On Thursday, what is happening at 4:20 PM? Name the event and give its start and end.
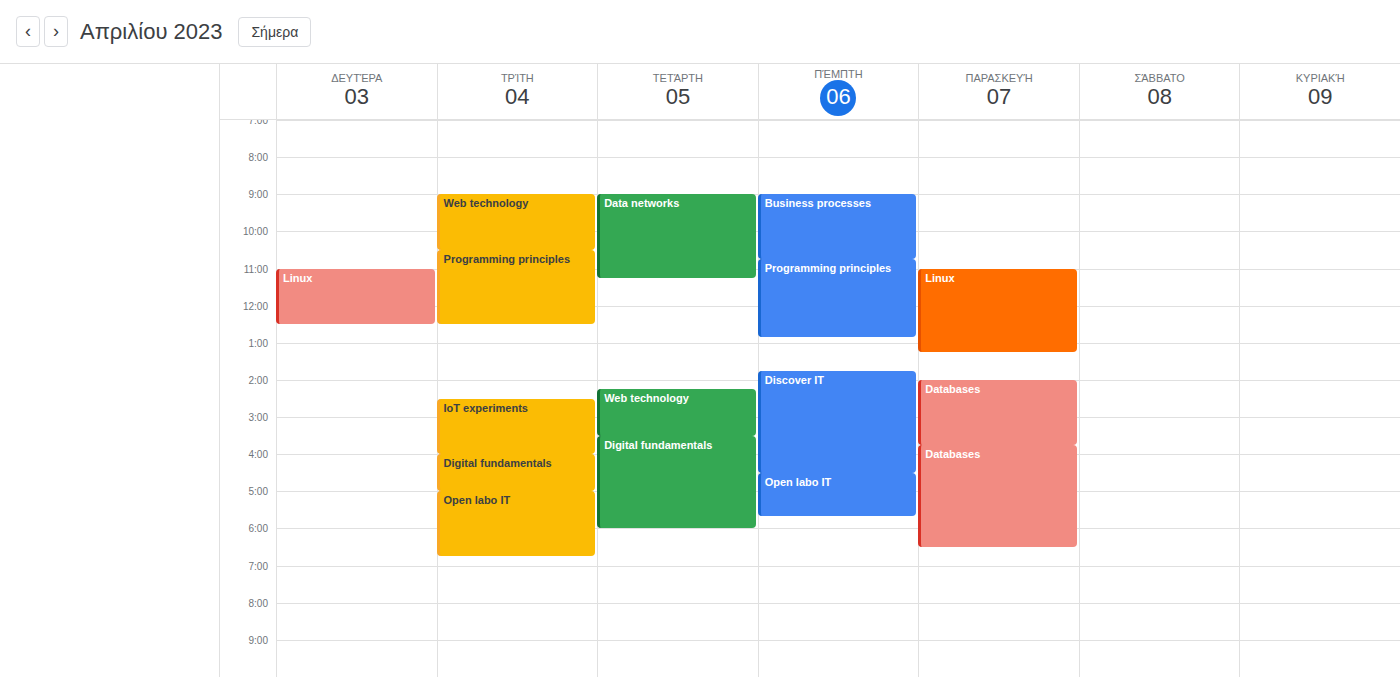
"Discover IT", 1:45 PM to 4:30 PM